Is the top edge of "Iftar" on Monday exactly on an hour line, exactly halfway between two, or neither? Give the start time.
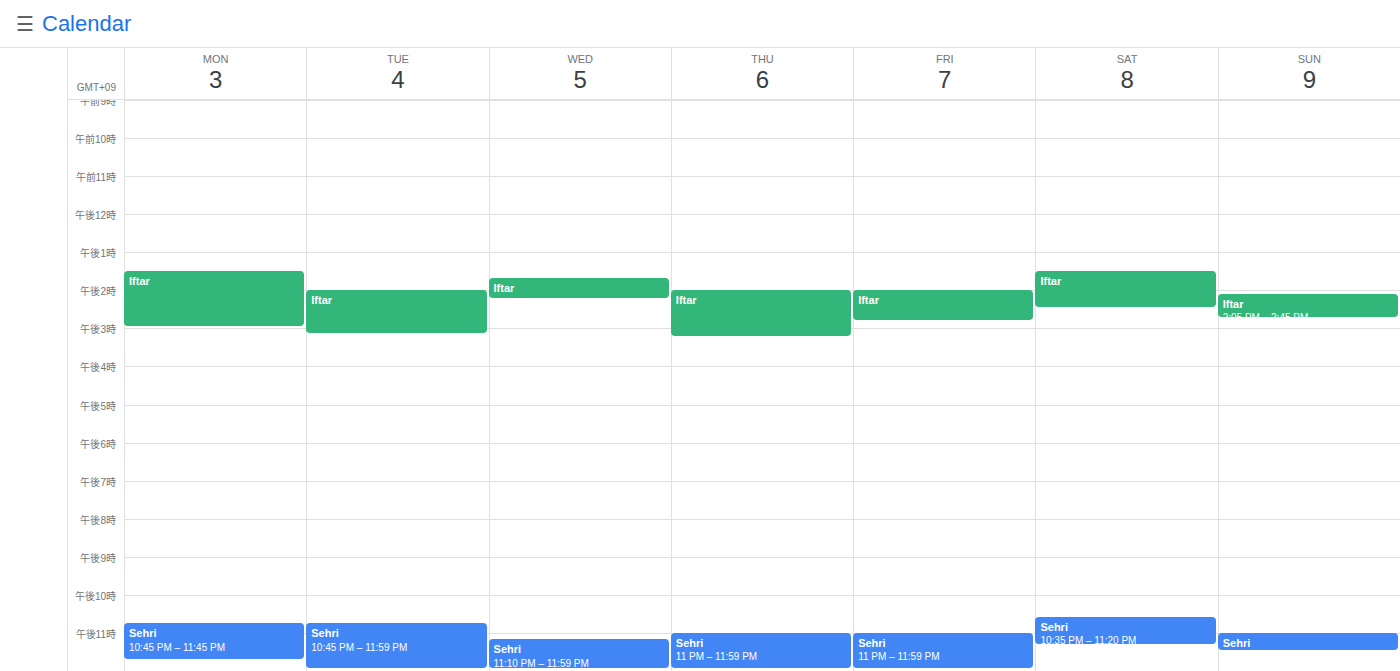
1:30 PM -- halfway between the 1 PM and 2 PM lines.